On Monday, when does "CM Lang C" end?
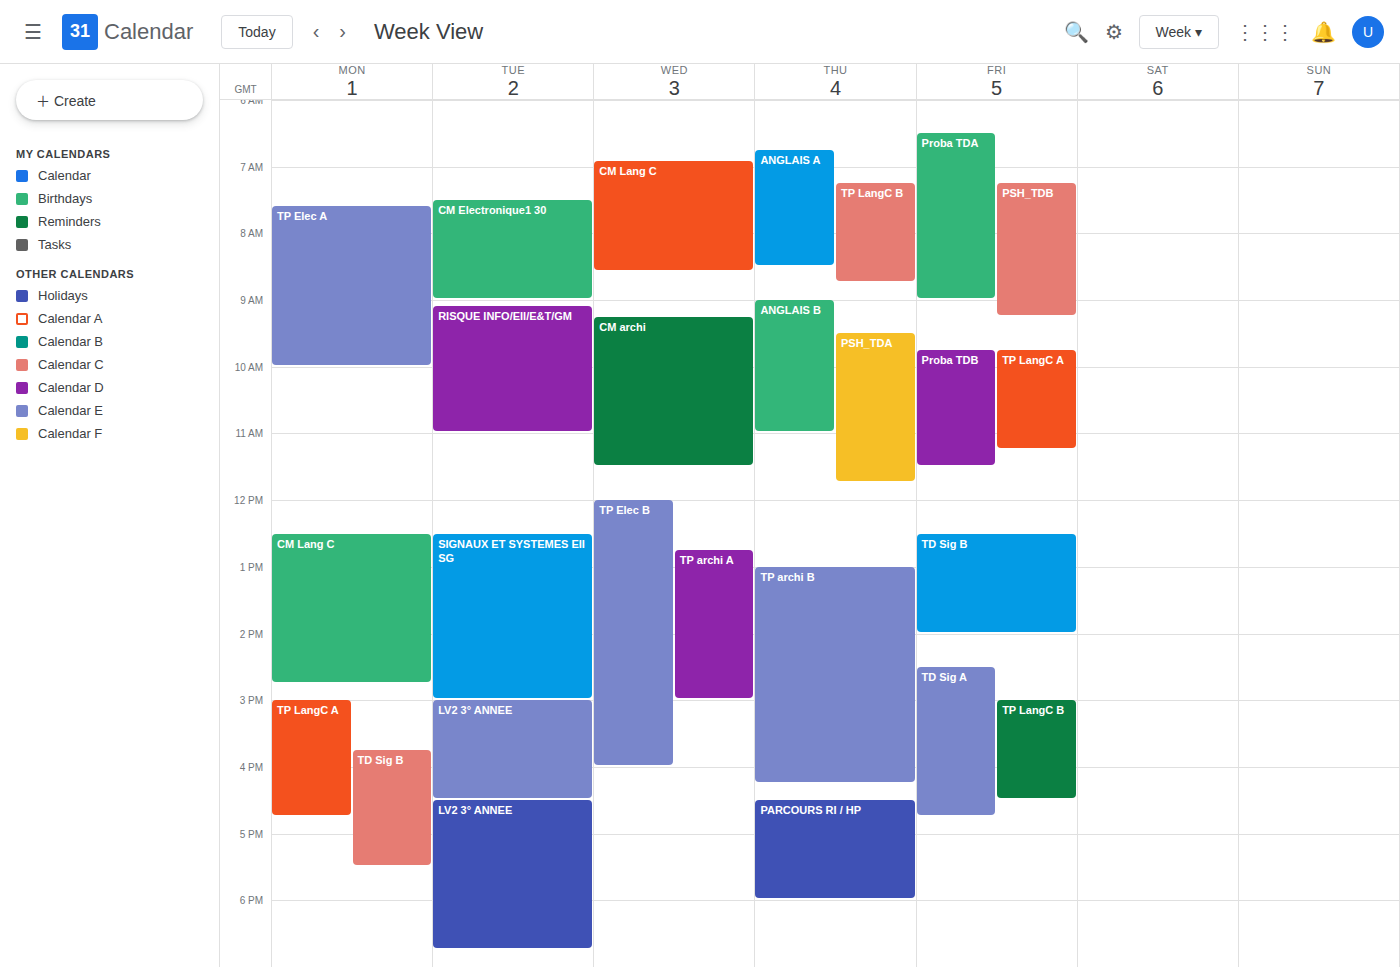
2:45 PM